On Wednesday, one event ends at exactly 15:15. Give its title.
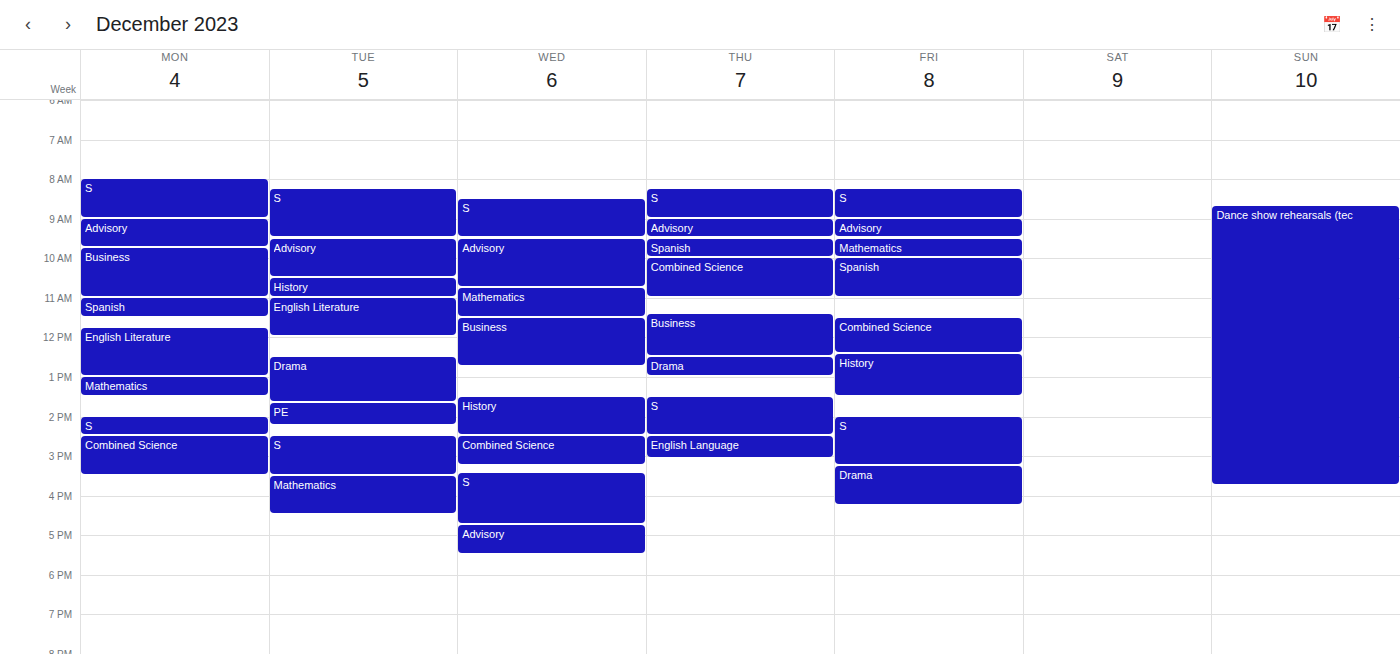
"Combined Science"